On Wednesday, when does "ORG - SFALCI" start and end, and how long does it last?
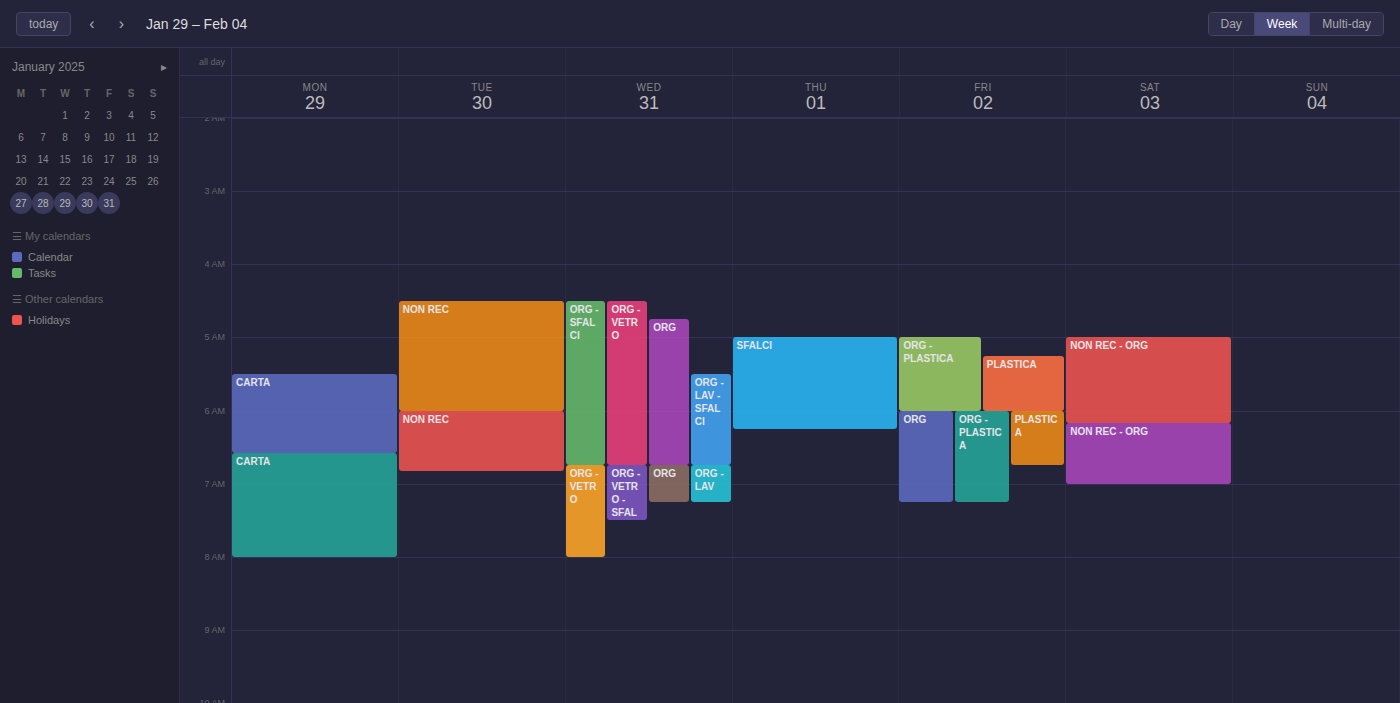
4:30 AM to 6:45 AM, 2 hours 15 minutes